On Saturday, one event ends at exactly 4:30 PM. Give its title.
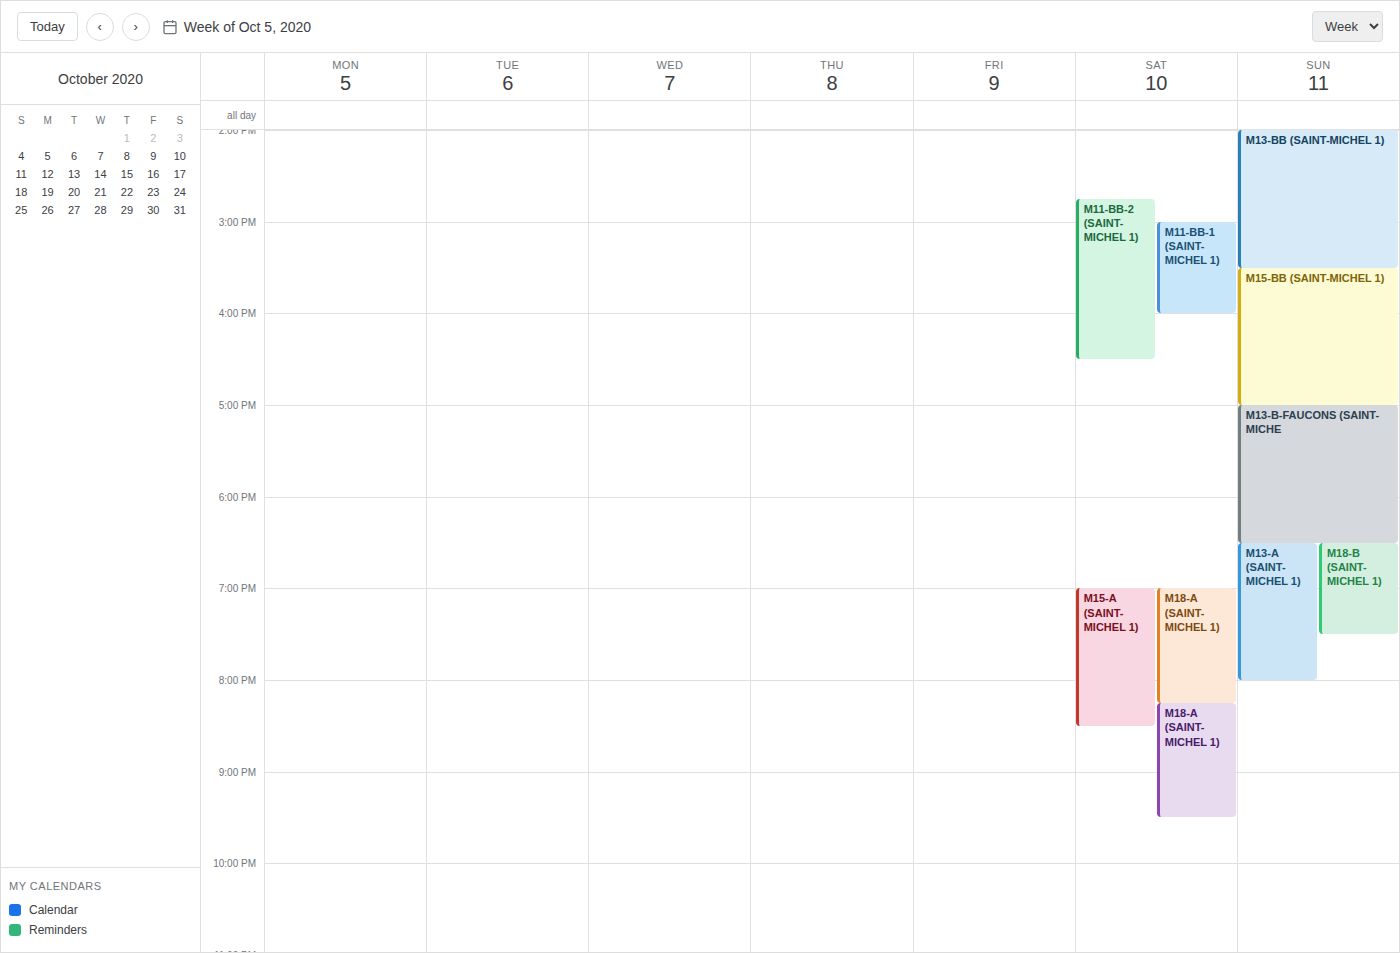
"M11-BB-2 (SAINT-MICHEL 1)"